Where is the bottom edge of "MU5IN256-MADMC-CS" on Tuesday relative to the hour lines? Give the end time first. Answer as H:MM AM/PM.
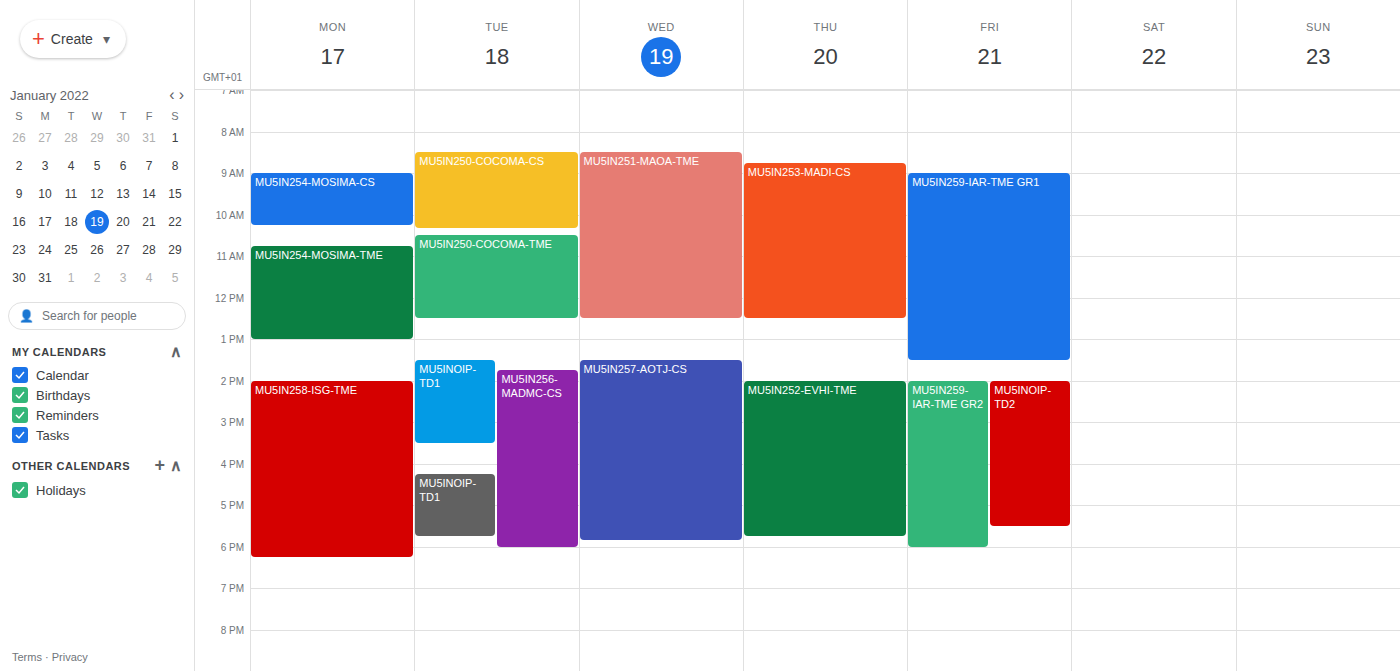
6:00 PM -- exactly on the 6 PM line.